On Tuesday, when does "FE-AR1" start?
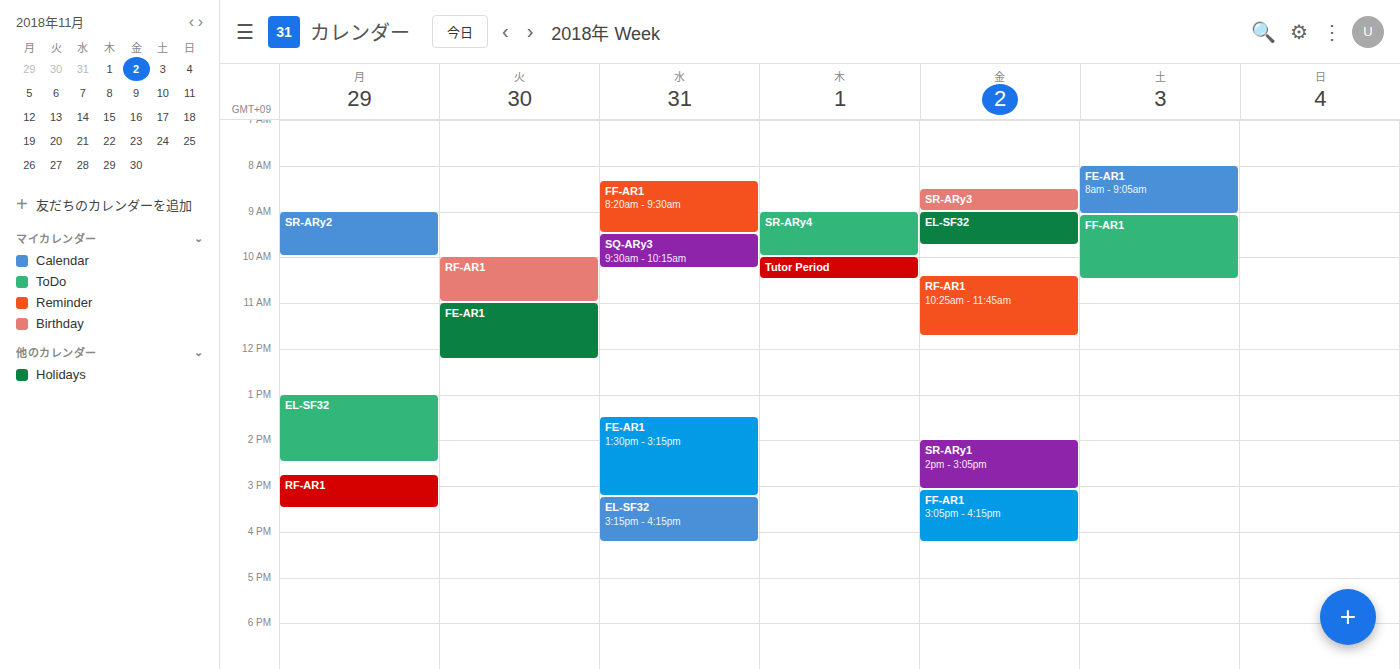
11:00 AM